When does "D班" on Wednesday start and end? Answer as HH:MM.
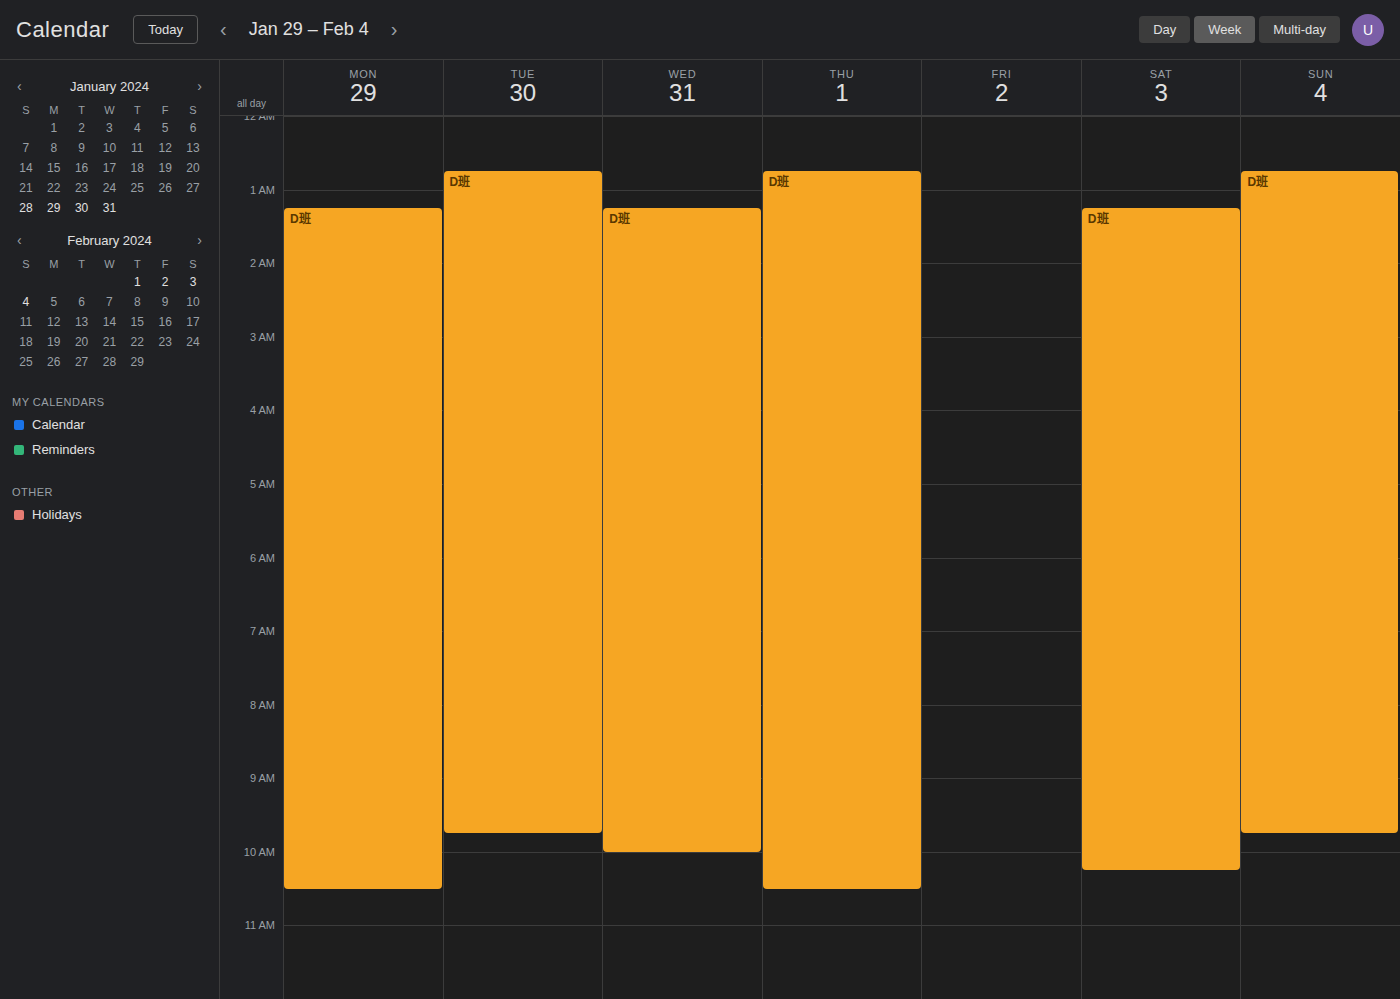
01:15 to 10:00